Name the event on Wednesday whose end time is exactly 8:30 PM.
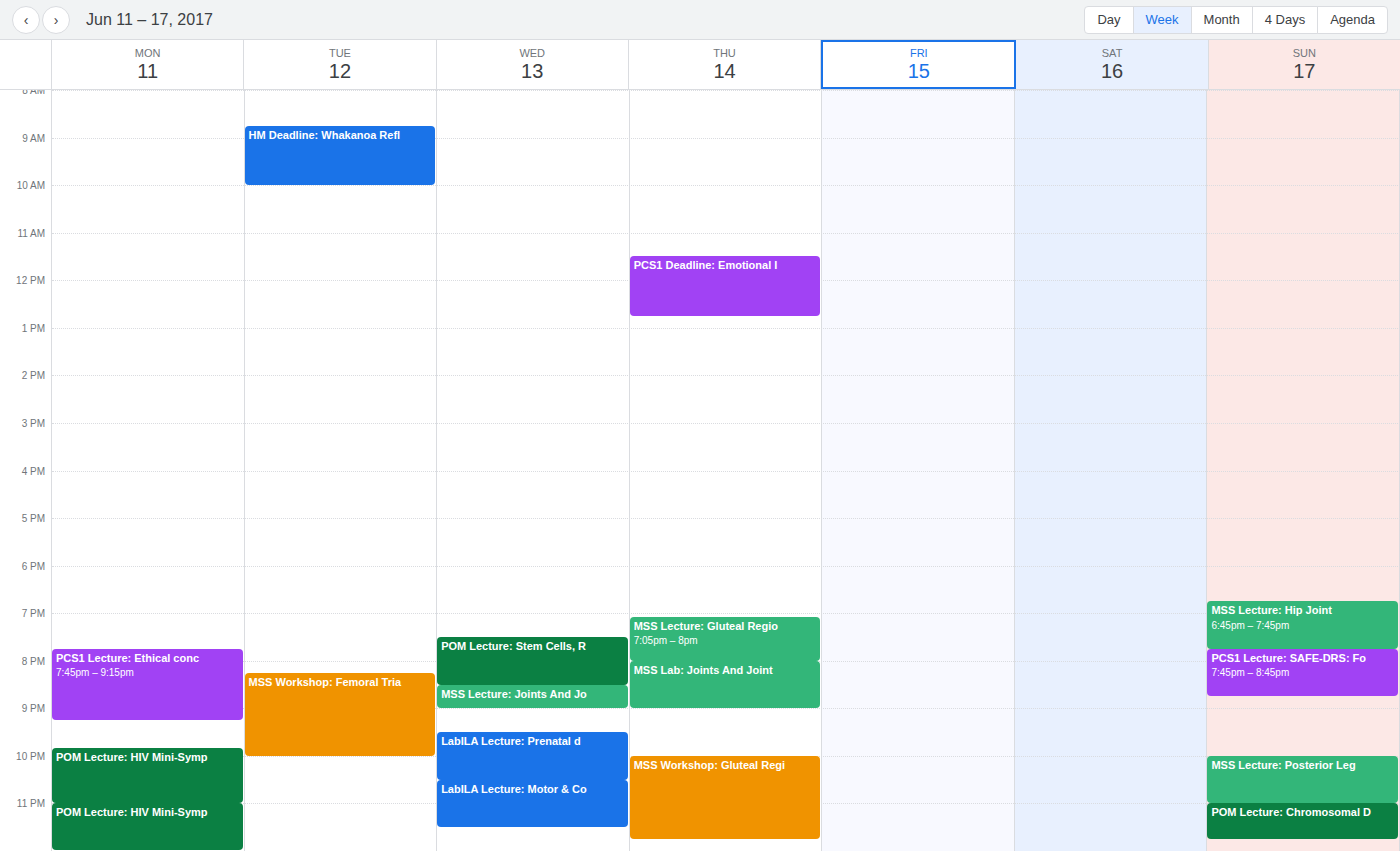
"POM Lecture: Stem Cells, R"